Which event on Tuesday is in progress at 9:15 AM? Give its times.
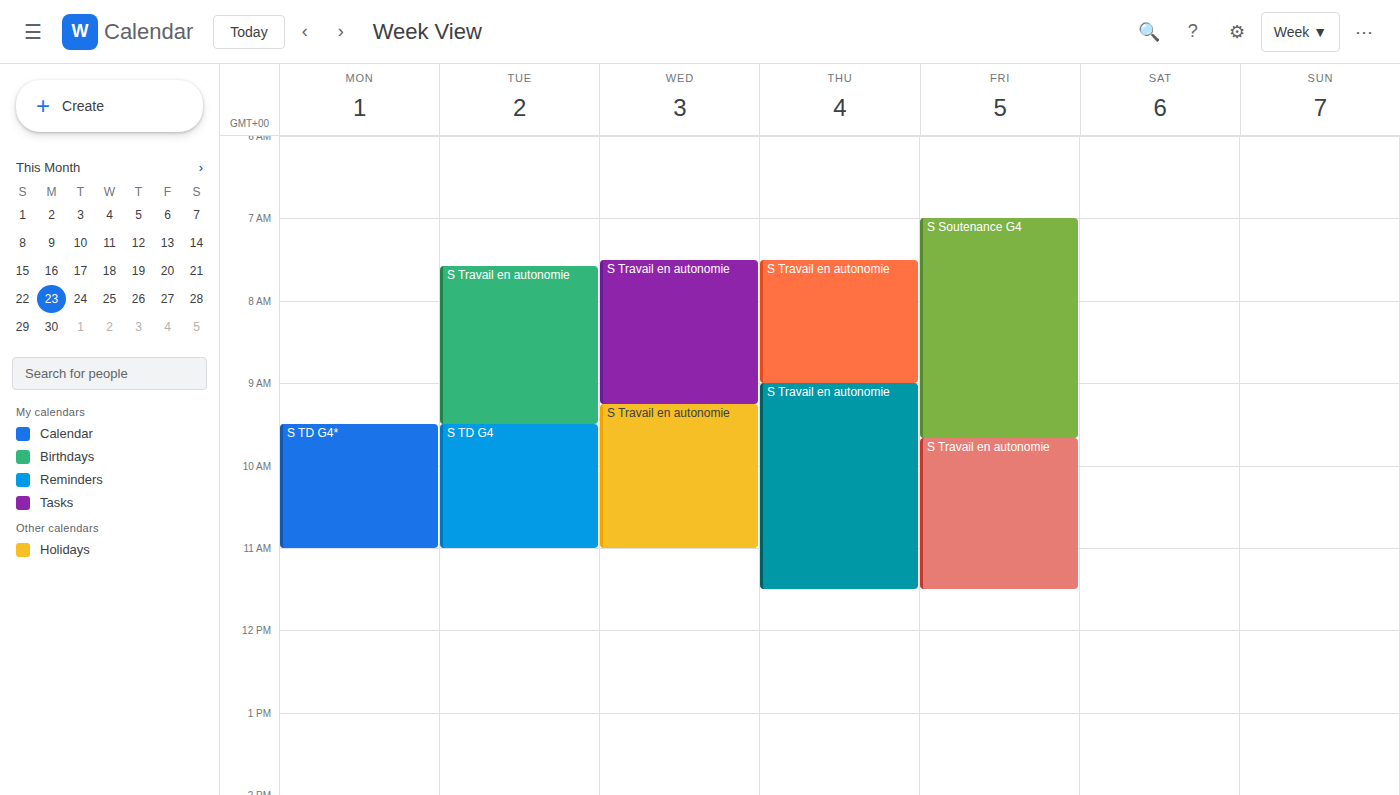
"S Travail en autonomie", 7:35 AM to 9:30 AM